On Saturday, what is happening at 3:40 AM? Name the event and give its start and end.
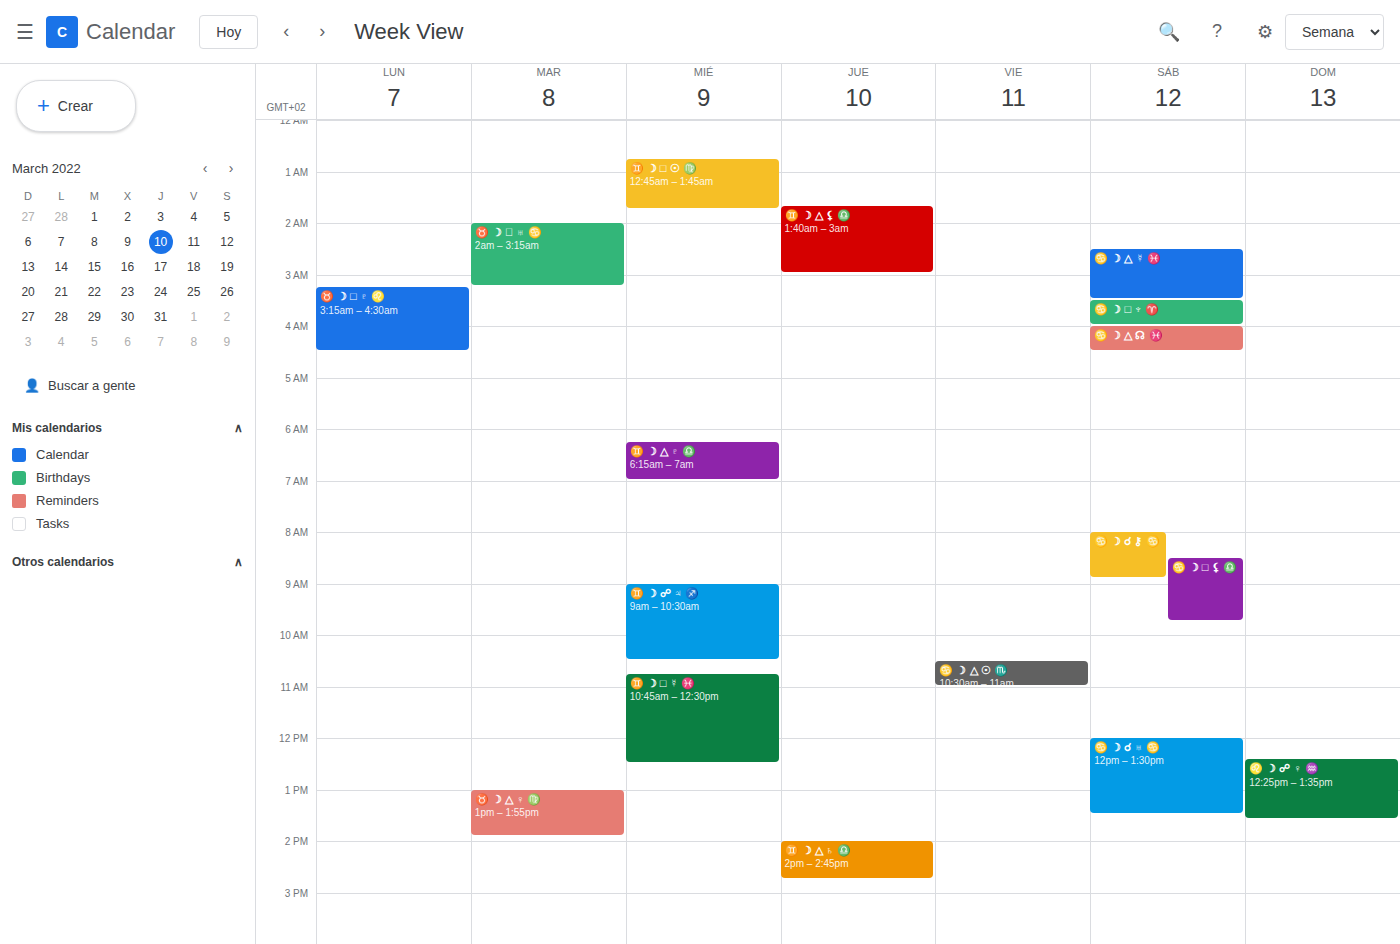
"♋️ ☽ □ ♆ ♈️", 3:30 AM to 4:00 AM